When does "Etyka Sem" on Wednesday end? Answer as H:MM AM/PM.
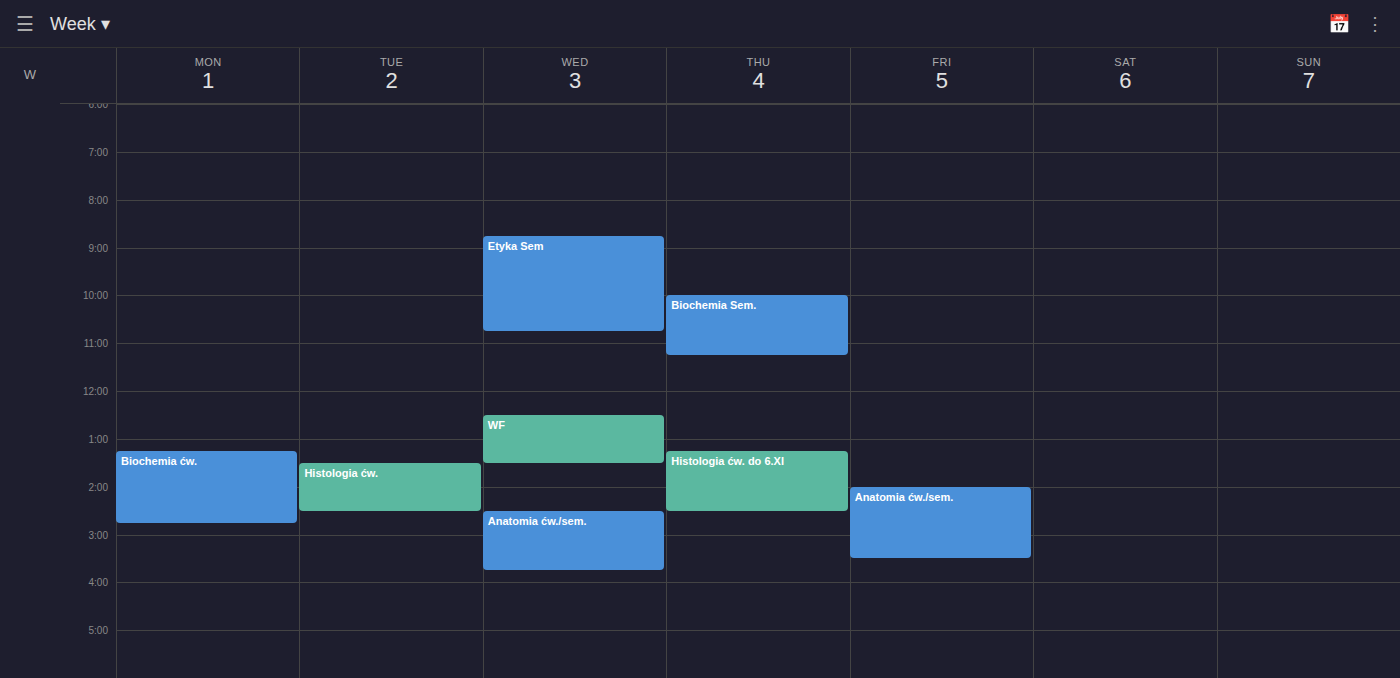
10:45 AM